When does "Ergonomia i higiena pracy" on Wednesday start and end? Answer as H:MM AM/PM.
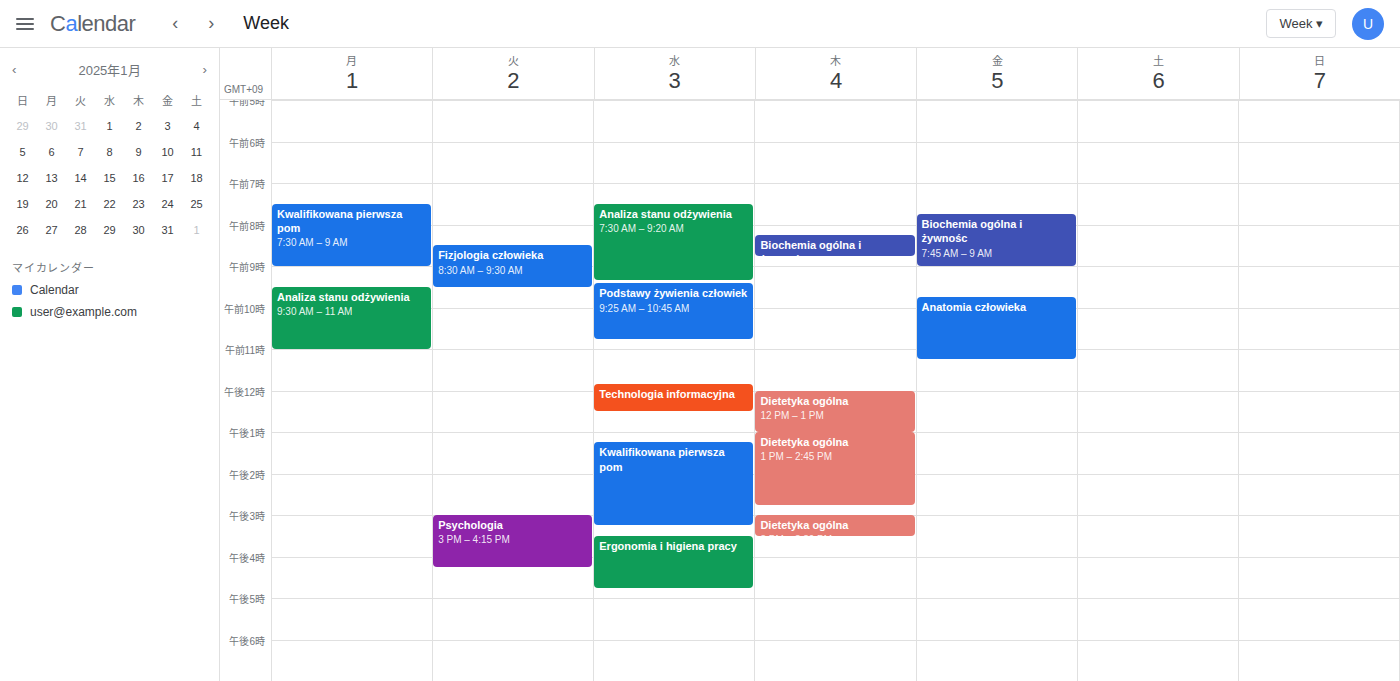
3:30 PM to 4:45 PM